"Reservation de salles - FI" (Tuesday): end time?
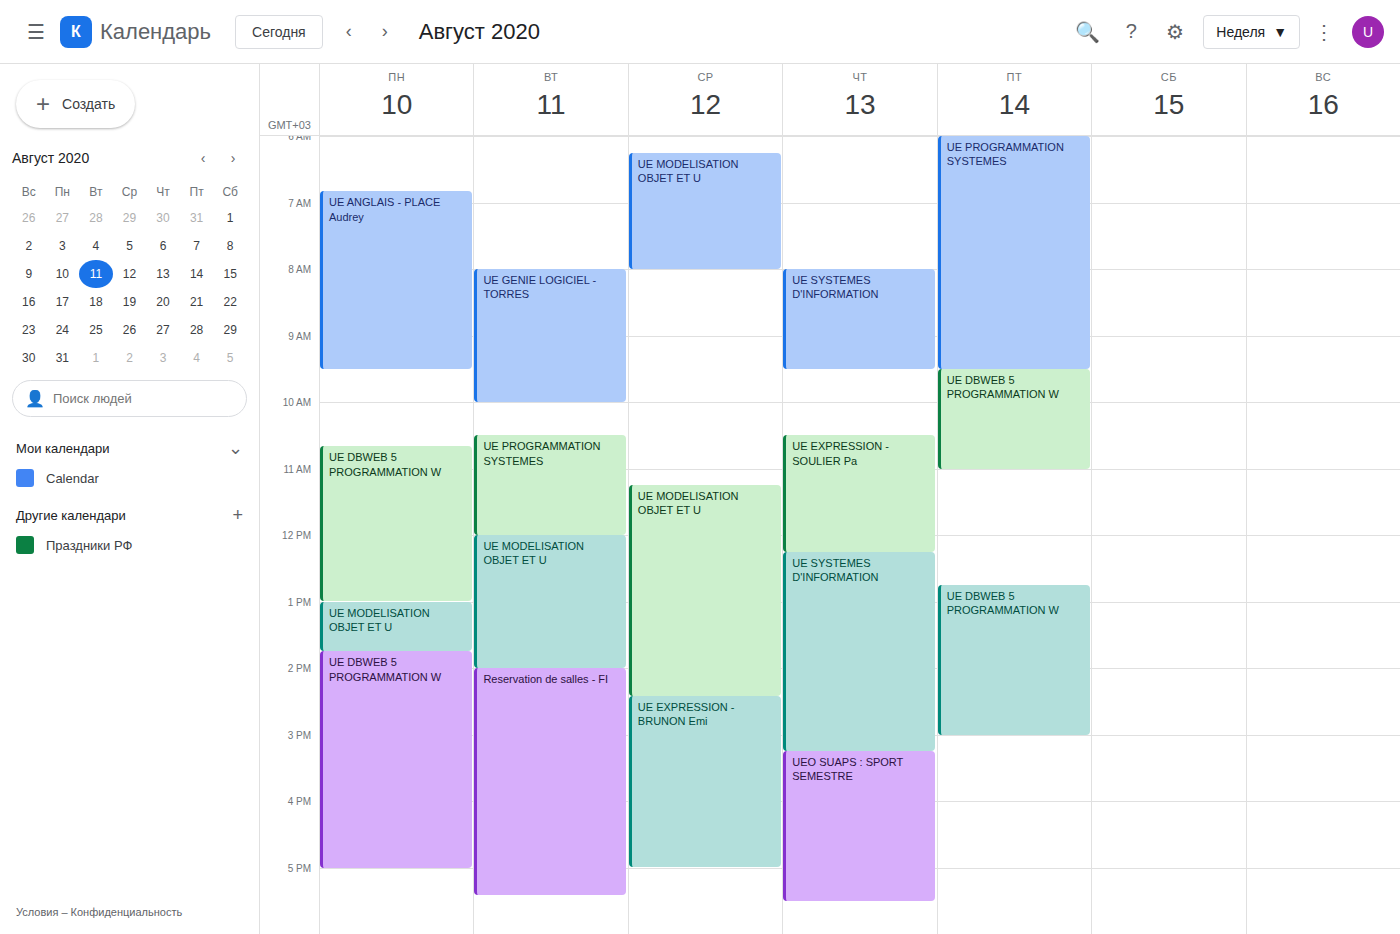
17:25